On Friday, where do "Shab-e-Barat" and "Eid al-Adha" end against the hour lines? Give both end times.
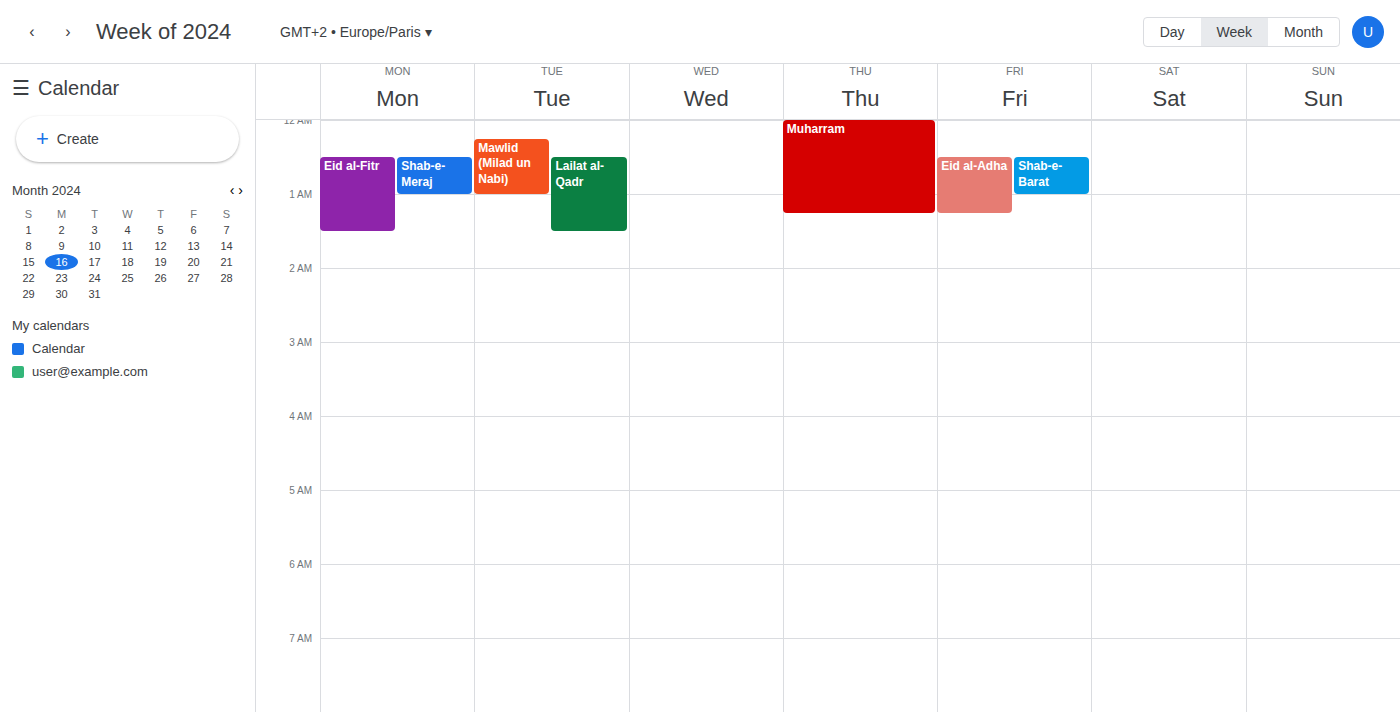
"Shab-e-Barat": 1:00 AM, exactly on the 1 AM line. "Eid al-Adha": 1:15 AM, neither: a quarter of the way from the 1 AM line to the 2 AM line.